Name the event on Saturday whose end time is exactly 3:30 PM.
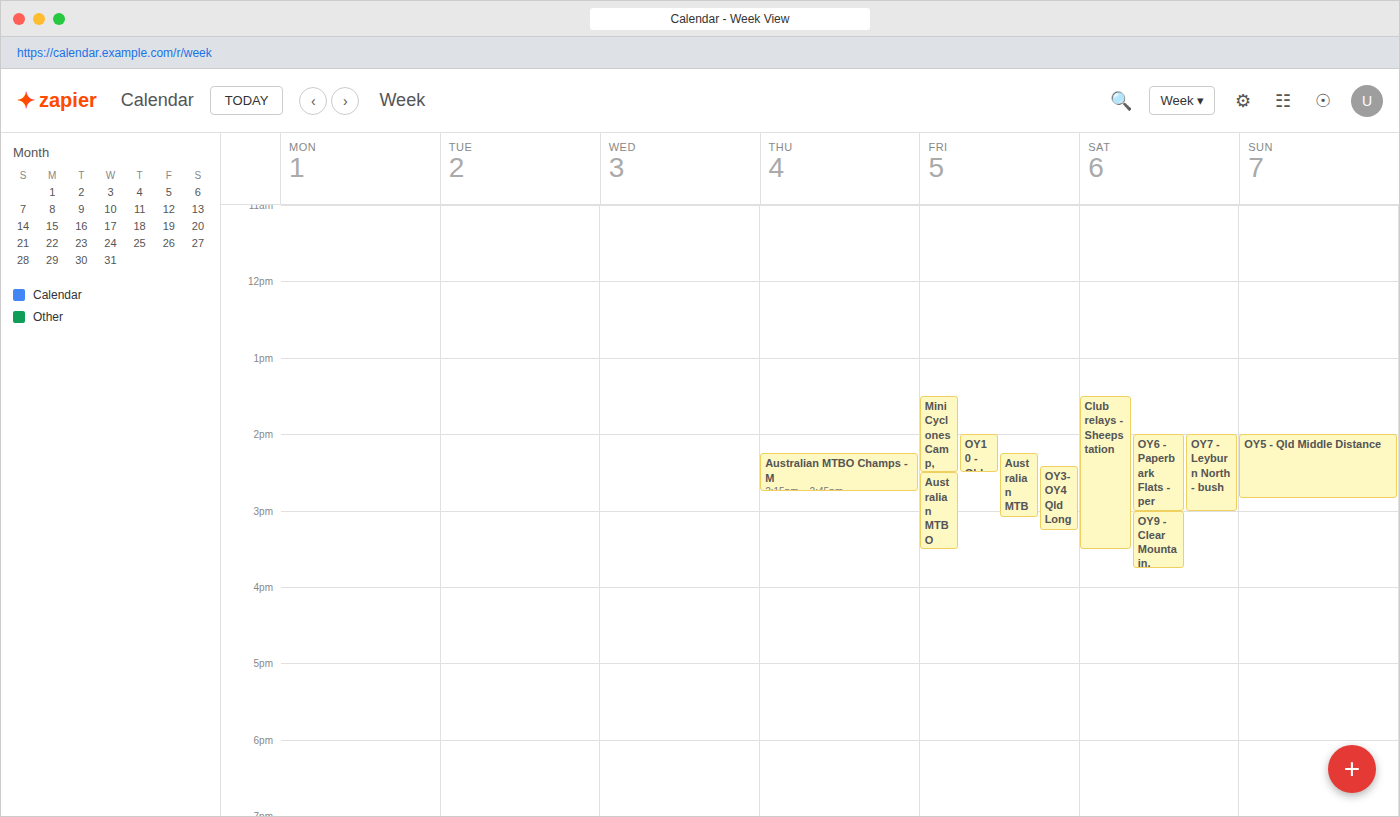
"Club relays - Sheepstation"